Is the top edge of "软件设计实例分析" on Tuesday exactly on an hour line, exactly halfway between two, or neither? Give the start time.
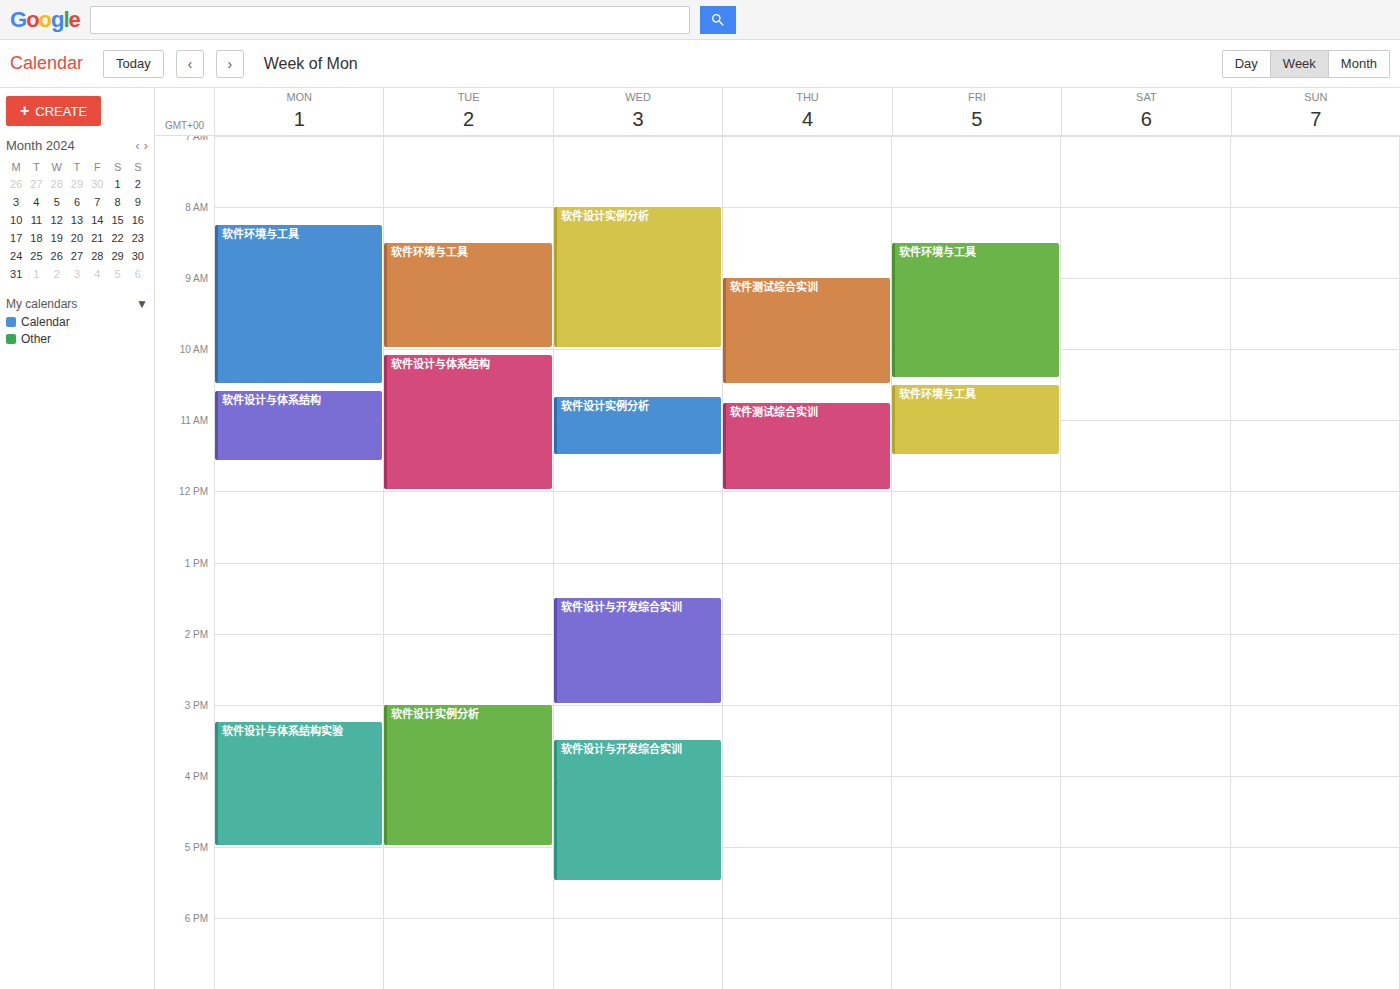
3:00 PM -- exactly on the 3 PM line.